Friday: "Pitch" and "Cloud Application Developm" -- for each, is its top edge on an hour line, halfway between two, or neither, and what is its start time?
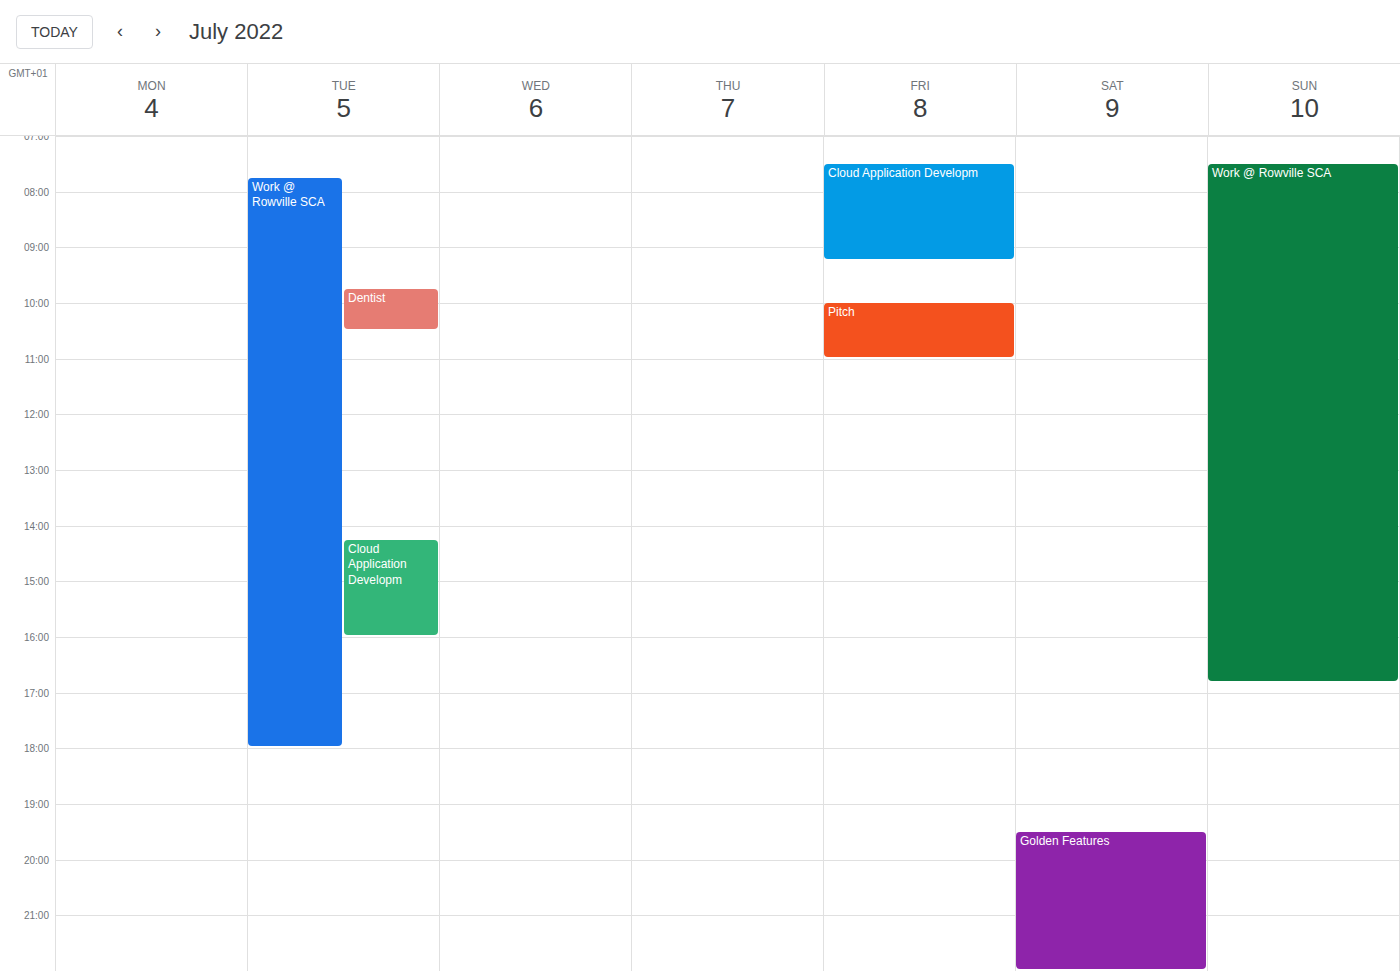
"Pitch": 10:00 AM, exactly on the 10 AM line. "Cloud Application Developm": 7:30 AM, halfway between the 7 AM and 8 AM lines.